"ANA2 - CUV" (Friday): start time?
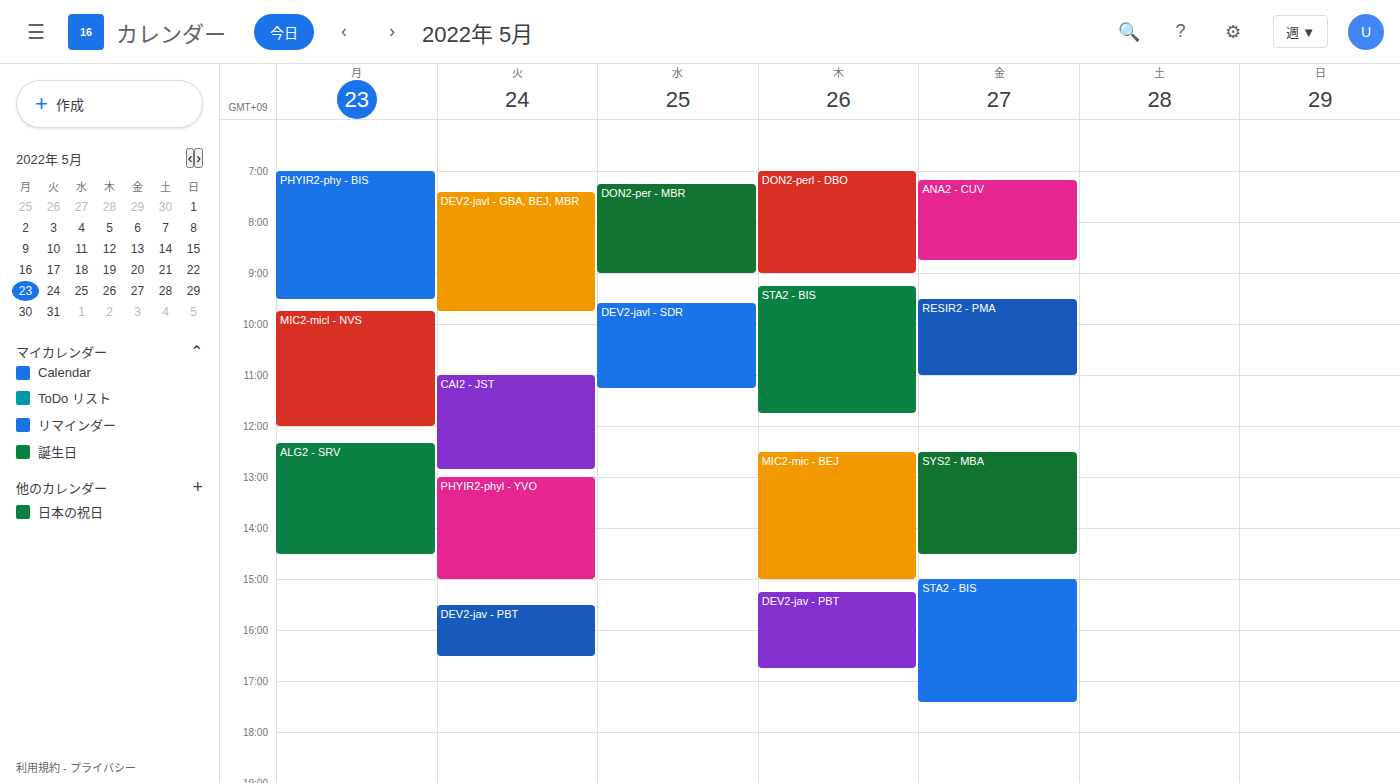
7:10 AM